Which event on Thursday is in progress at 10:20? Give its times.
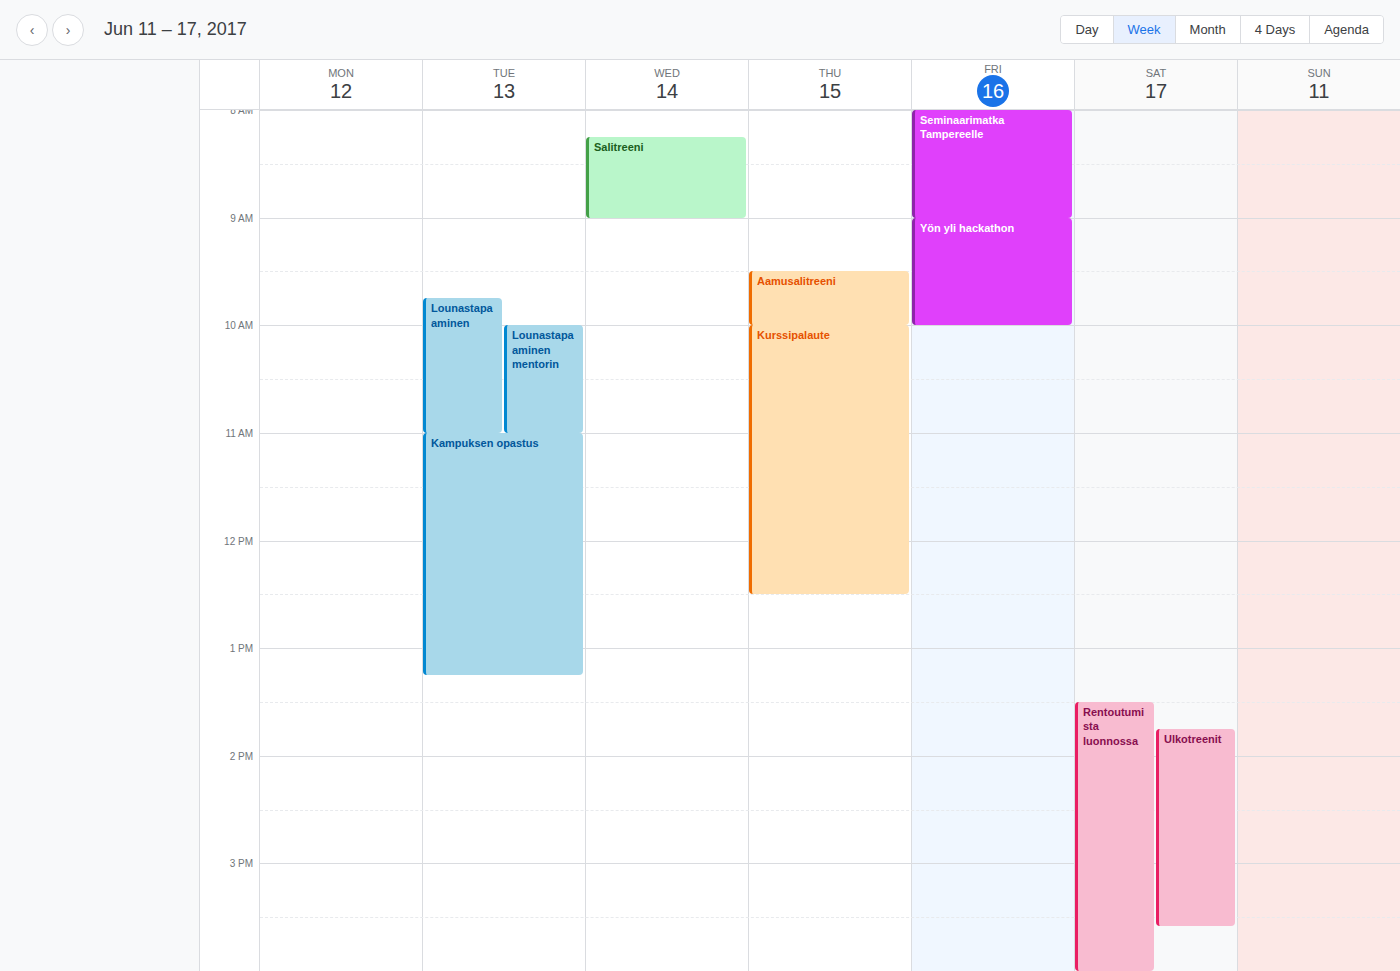
"Kurssipalaute", 10:00 to 12:30